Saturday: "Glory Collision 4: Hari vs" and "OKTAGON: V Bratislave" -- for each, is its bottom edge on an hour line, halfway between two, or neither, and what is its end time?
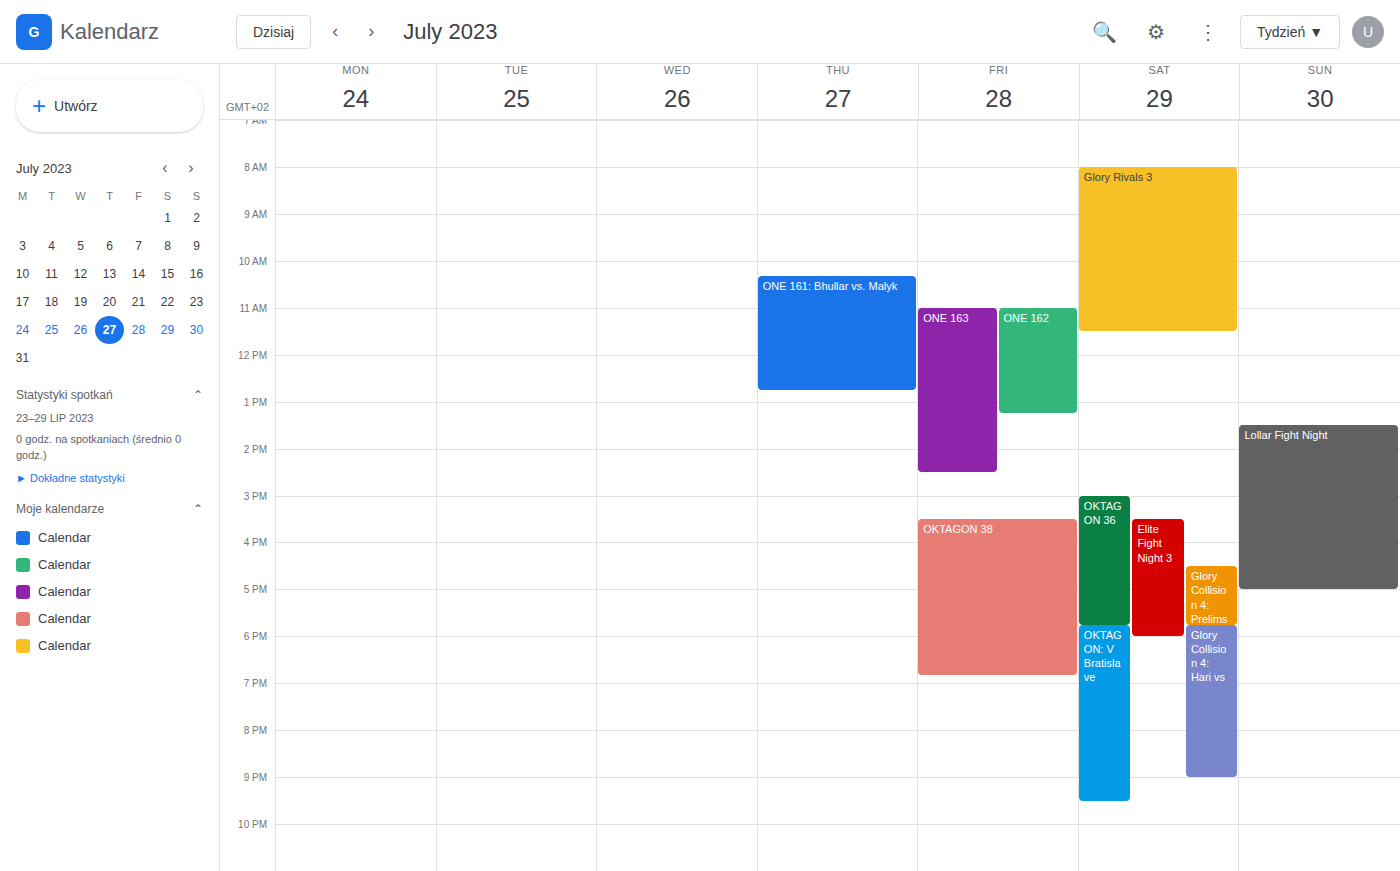
"Glory Collision 4: Hari vs": 9:00 PM, exactly on the 9 PM line. "OKTAGON: V Bratislave": 9:30 PM, halfway between the 9 PM and 10 PM lines.